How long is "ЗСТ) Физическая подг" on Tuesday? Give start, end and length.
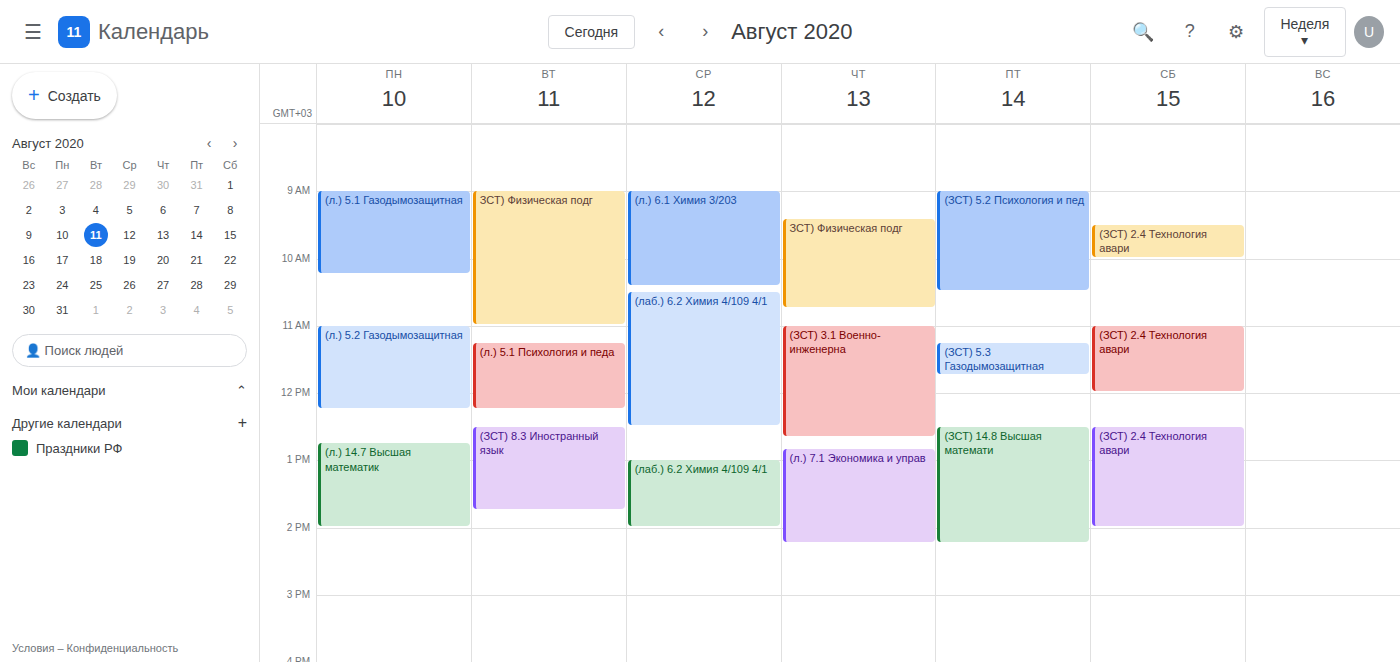
9:00 AM to 11:00 AM, 2 hours